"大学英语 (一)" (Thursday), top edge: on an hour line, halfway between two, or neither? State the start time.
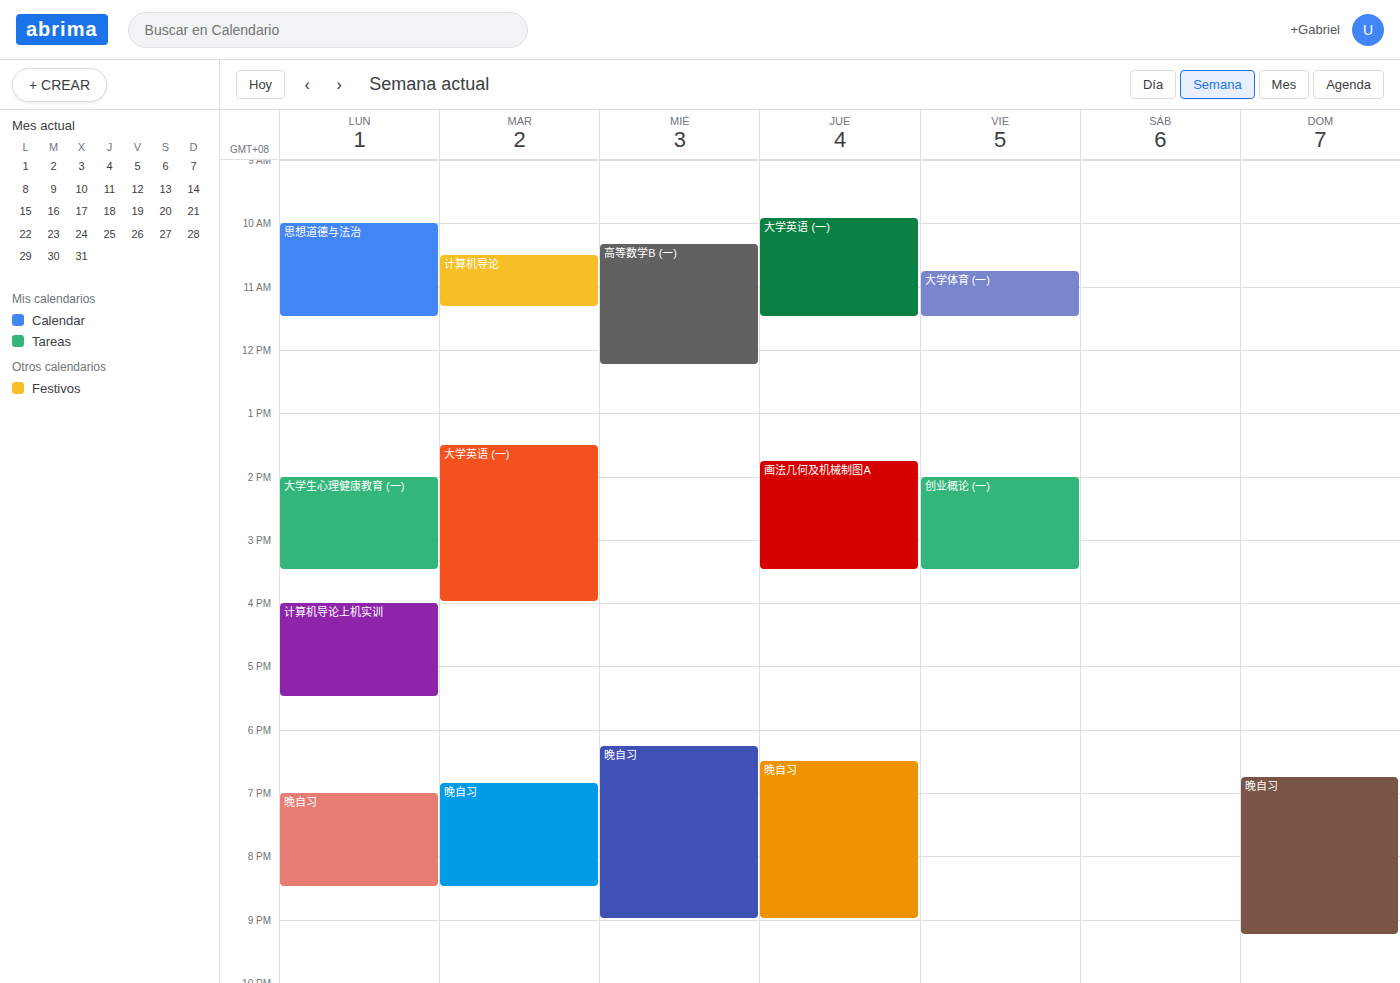
09:55 -- neither: 55 minutes below the 09:00 line and 5 minutes above the 10:00 line.